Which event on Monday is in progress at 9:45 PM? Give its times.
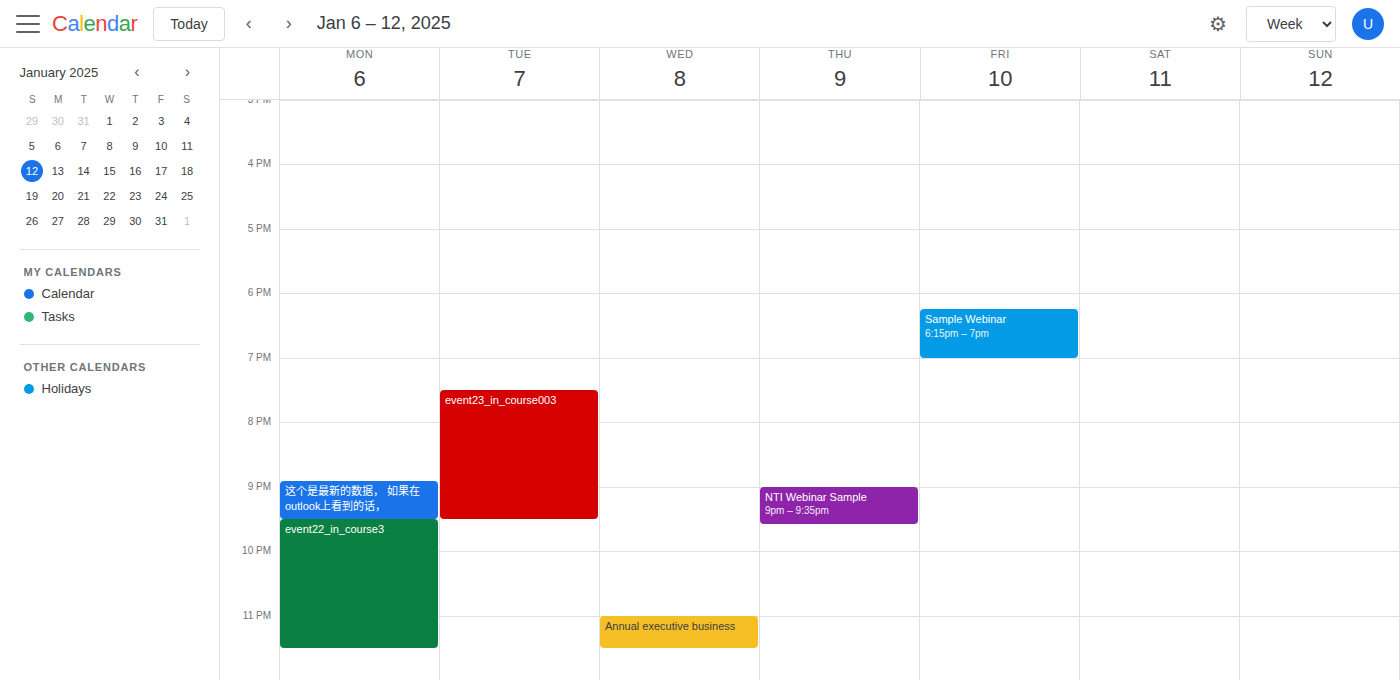
"event22_in_course3", 9:30 PM to 11:30 PM